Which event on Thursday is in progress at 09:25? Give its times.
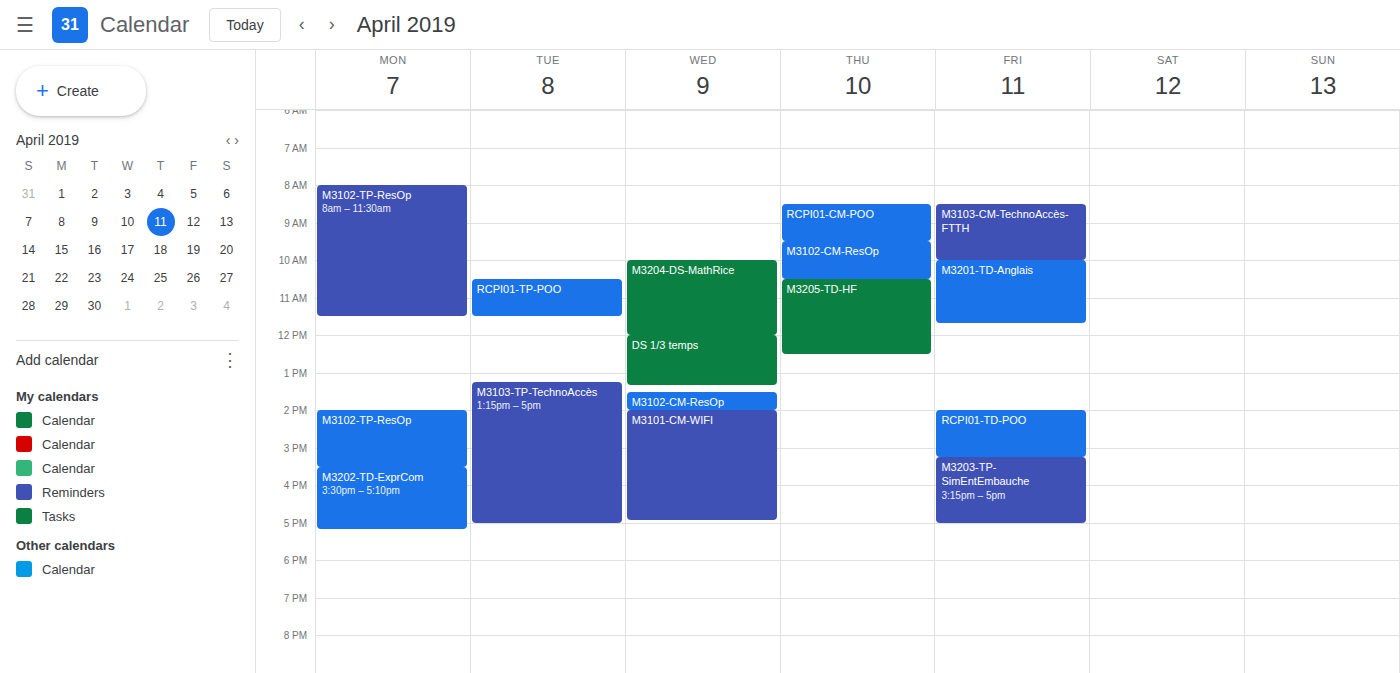
"RCPI01-CM-POO", 08:30 to 09:30